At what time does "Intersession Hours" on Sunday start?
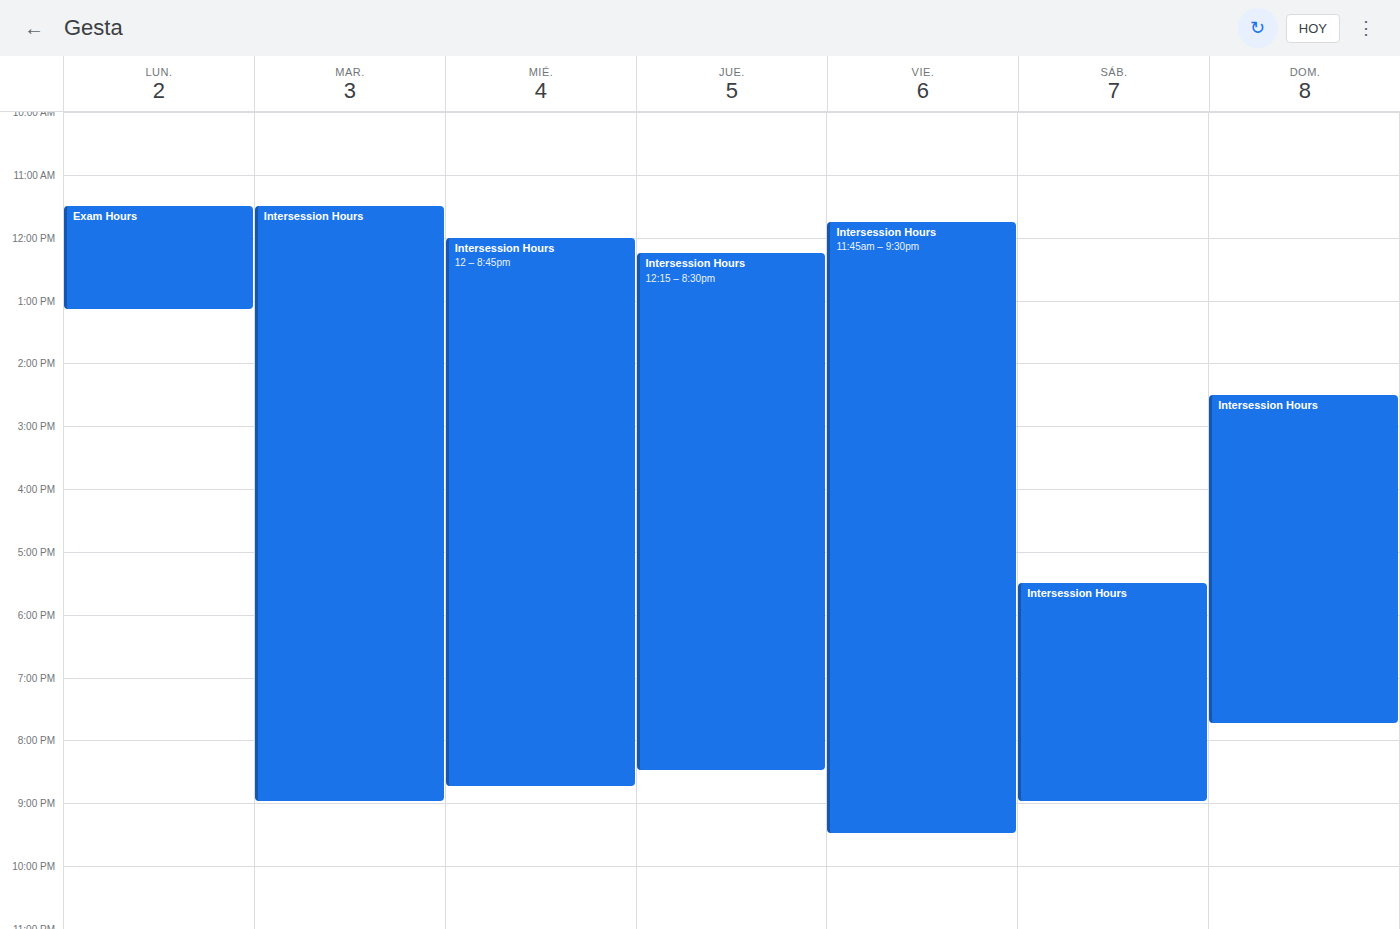
2:30 PM